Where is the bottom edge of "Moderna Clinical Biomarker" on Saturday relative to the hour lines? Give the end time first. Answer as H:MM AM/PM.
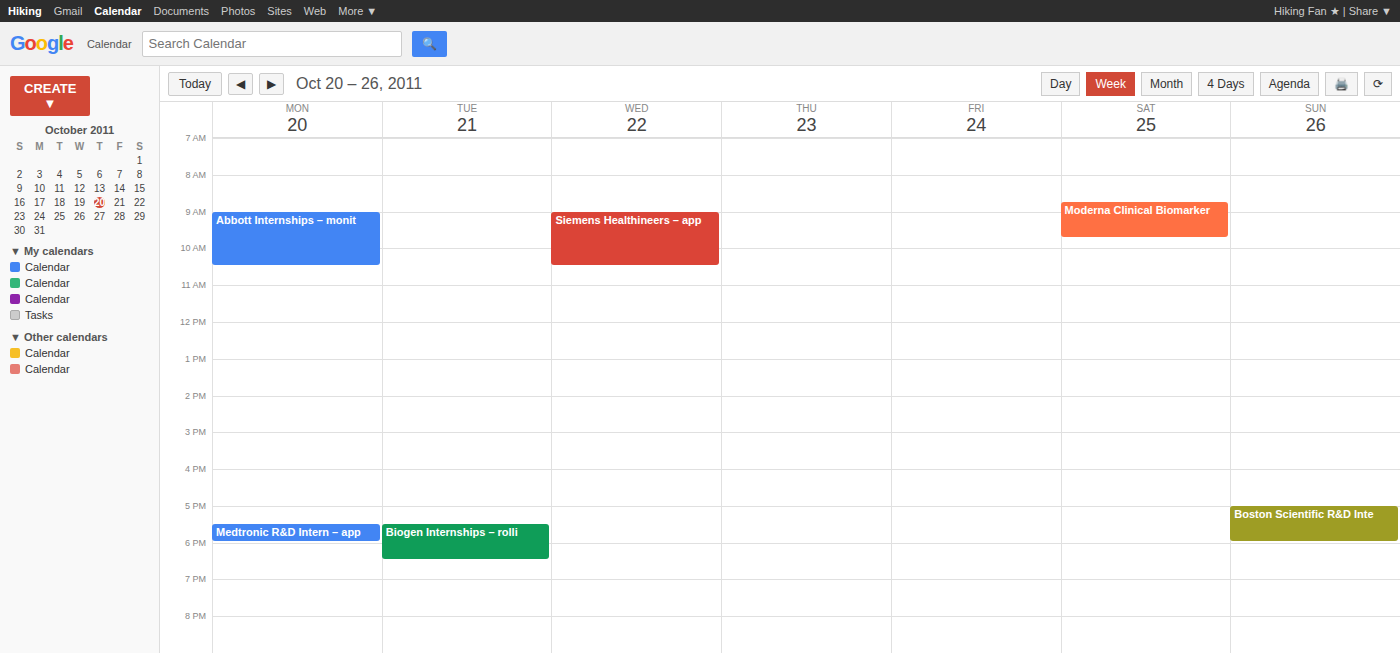
9:45 AM -- neither: three quarters of the way from the 9 AM line to the 10 AM line.